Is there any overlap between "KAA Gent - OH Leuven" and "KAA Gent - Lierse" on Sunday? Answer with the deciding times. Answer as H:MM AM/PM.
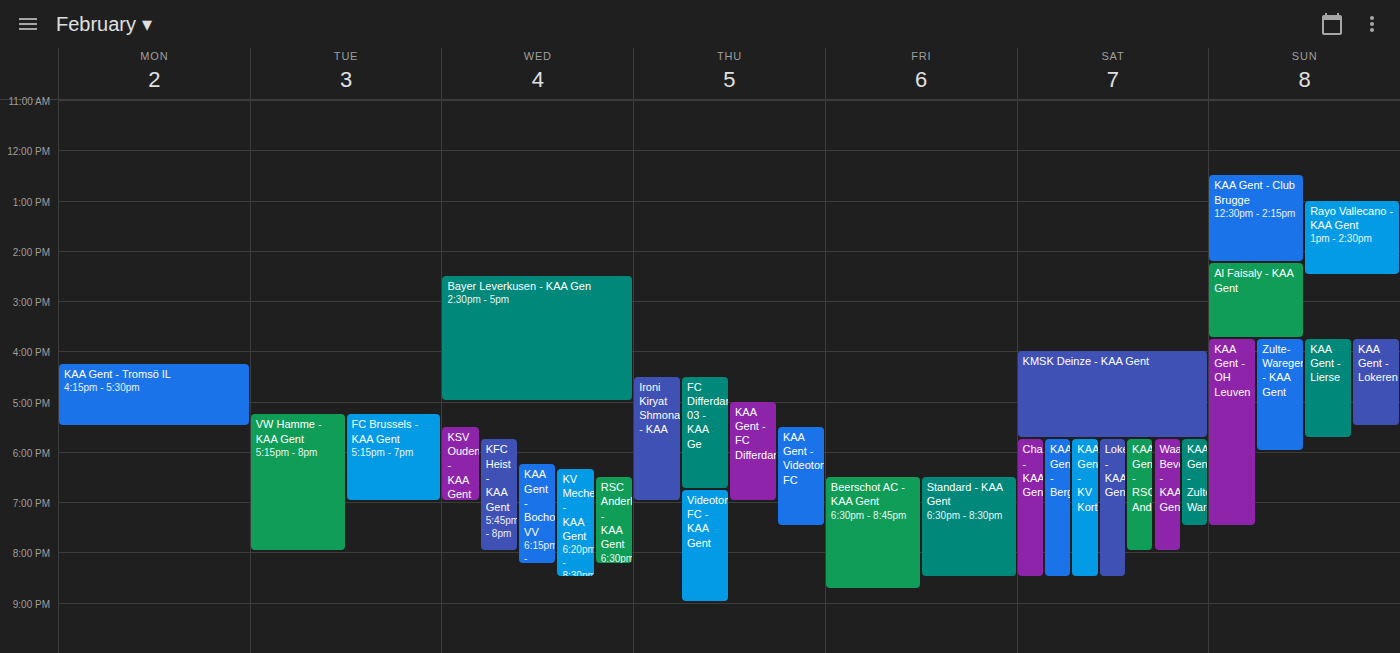
"KAA Gent - Lierse" runs 3:45 PM to 5:45 PM, inside "KAA Gent - OH Leuven" -- they overlap.